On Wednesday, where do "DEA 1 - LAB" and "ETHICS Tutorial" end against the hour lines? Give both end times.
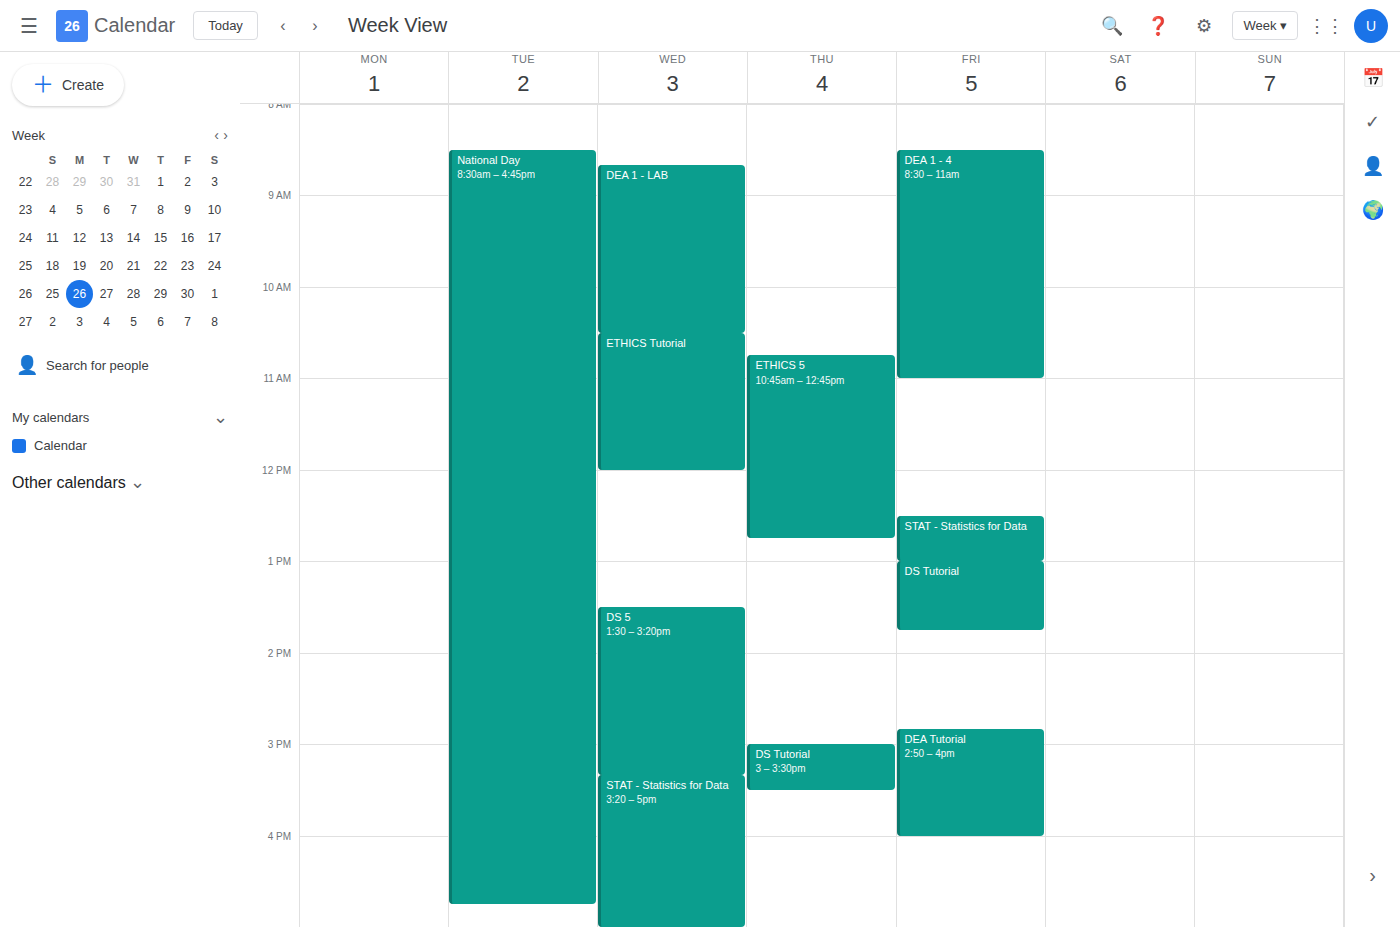
"DEA 1 - LAB": 10:30 AM, halfway between the 10 AM and 11 AM lines. "ETHICS Tutorial": 12:00 PM, exactly on the 12 PM line.